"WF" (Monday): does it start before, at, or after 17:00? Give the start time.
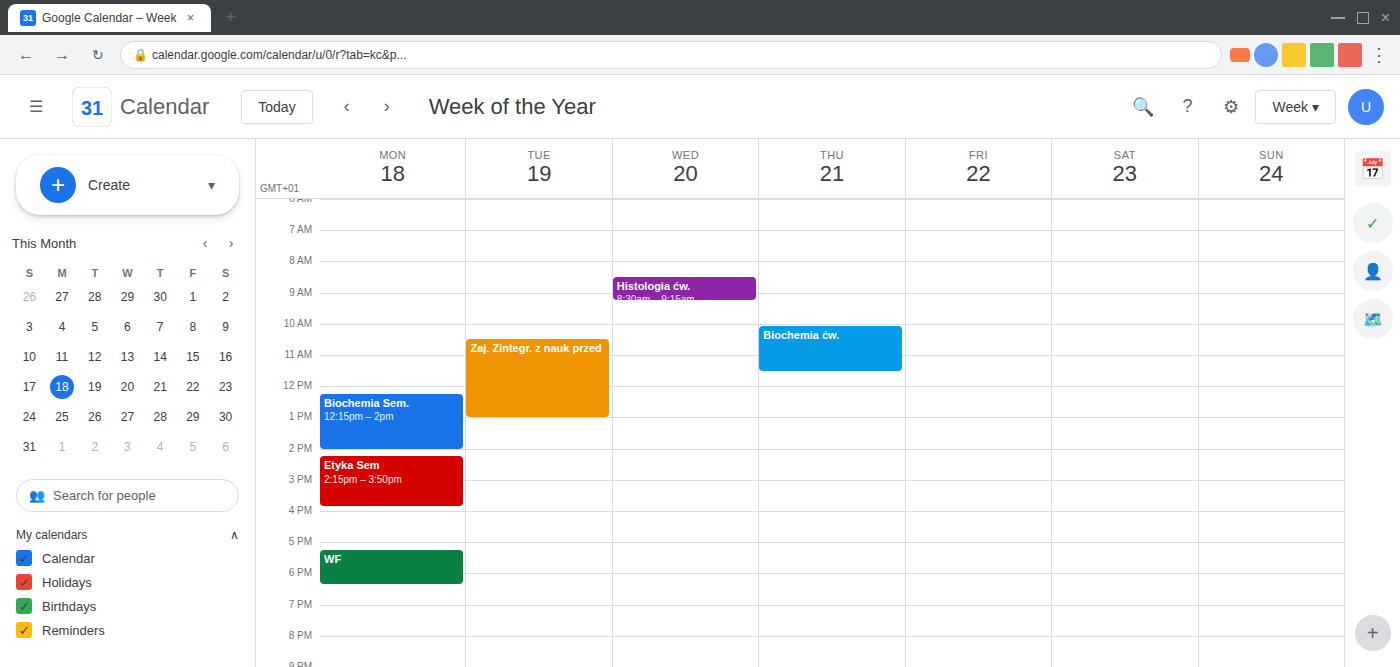
17:15 -- after 17:00, 15 minutes below the 17:00 line.